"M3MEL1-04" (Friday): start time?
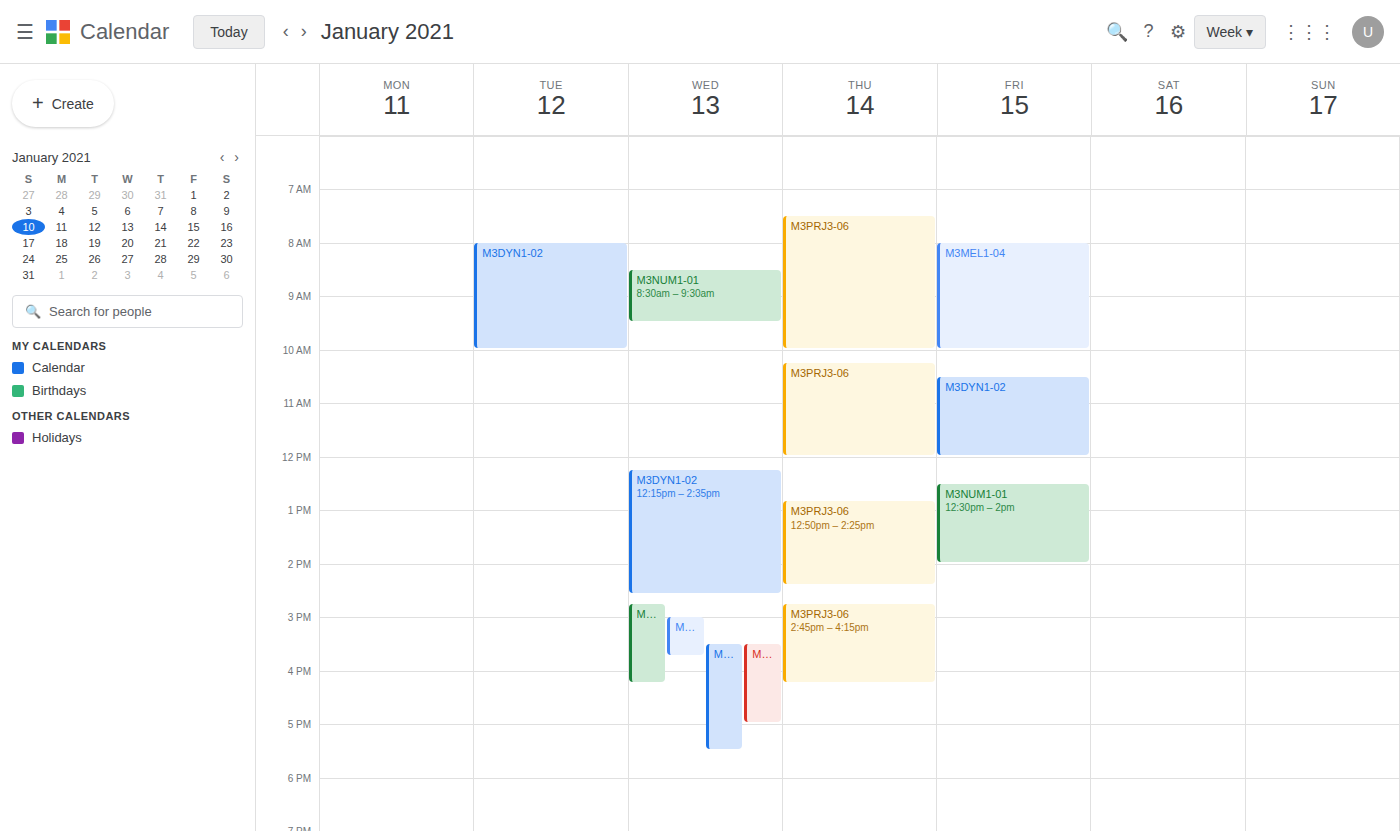
8:00 AM